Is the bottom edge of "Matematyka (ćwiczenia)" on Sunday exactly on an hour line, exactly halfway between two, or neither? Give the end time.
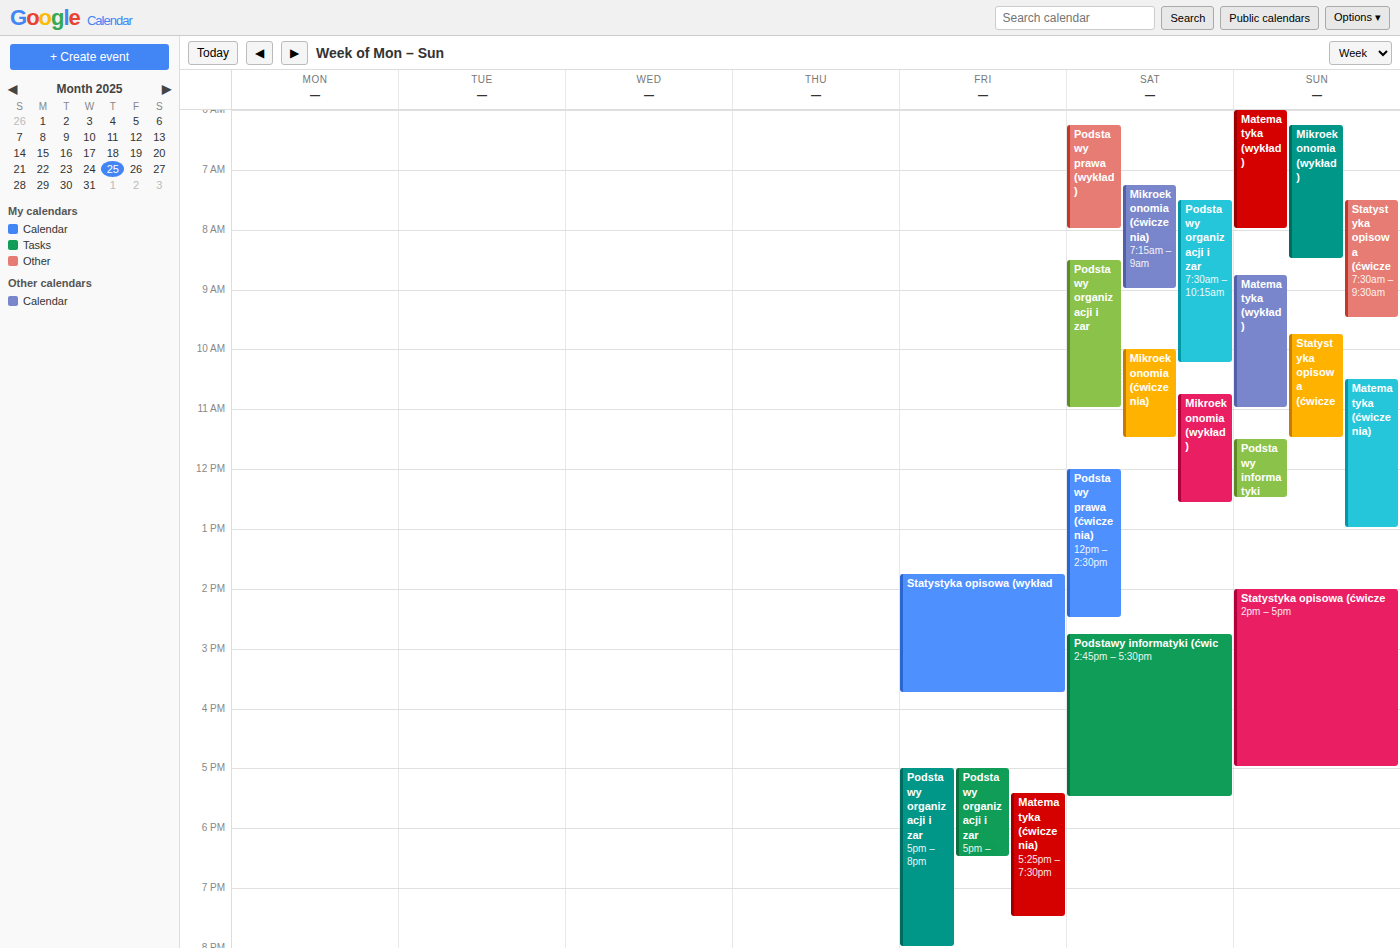
1:00 PM -- exactly on the 1 PM line.